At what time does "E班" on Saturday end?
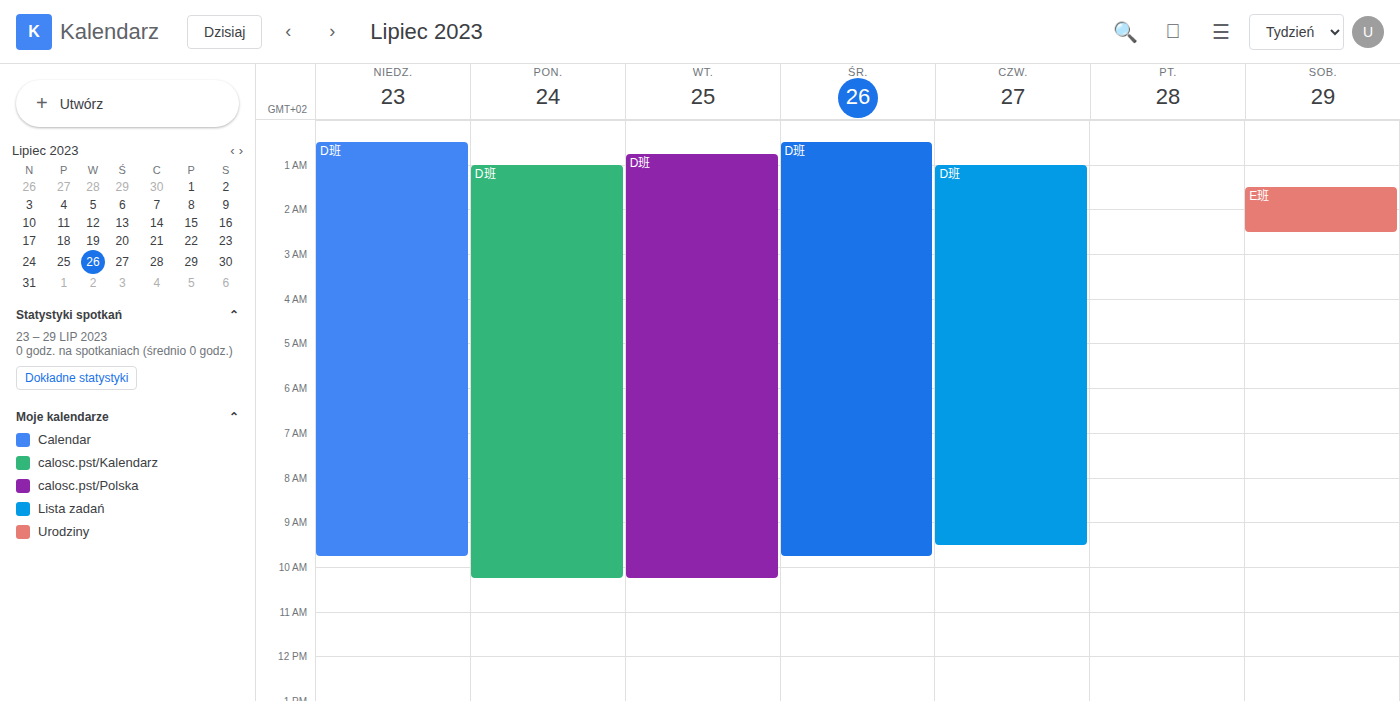
02:30